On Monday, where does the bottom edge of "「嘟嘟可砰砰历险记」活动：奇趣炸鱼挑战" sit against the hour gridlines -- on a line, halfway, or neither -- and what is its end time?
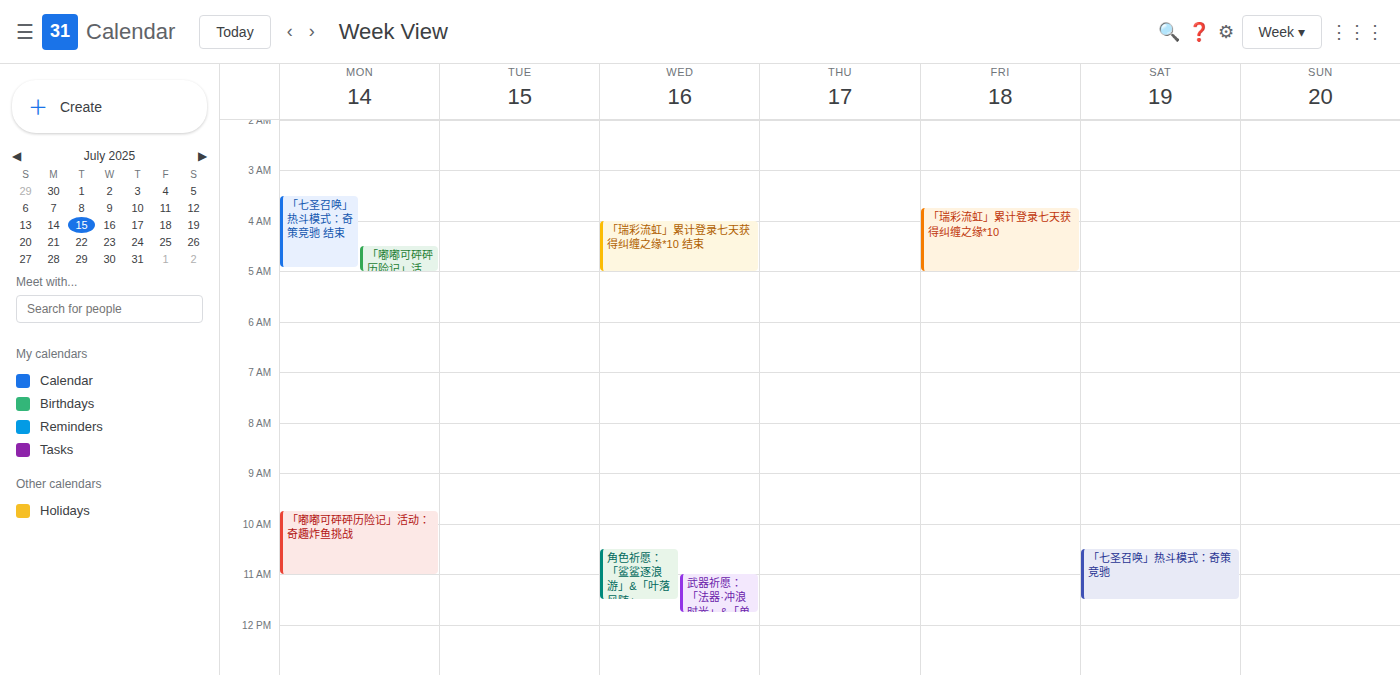
11:00 AM -- exactly on the 11 AM line.